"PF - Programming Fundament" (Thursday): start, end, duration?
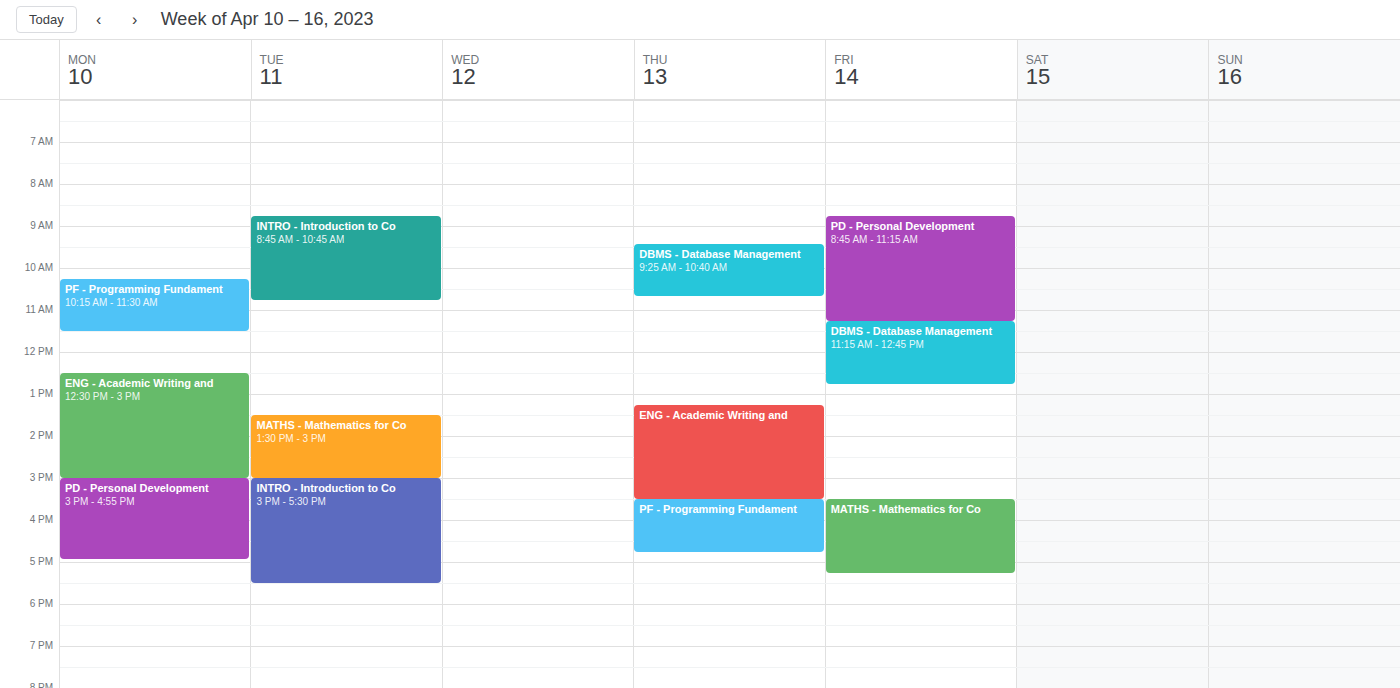
3:30 PM to 4:45 PM, 1 hour 15 minutes